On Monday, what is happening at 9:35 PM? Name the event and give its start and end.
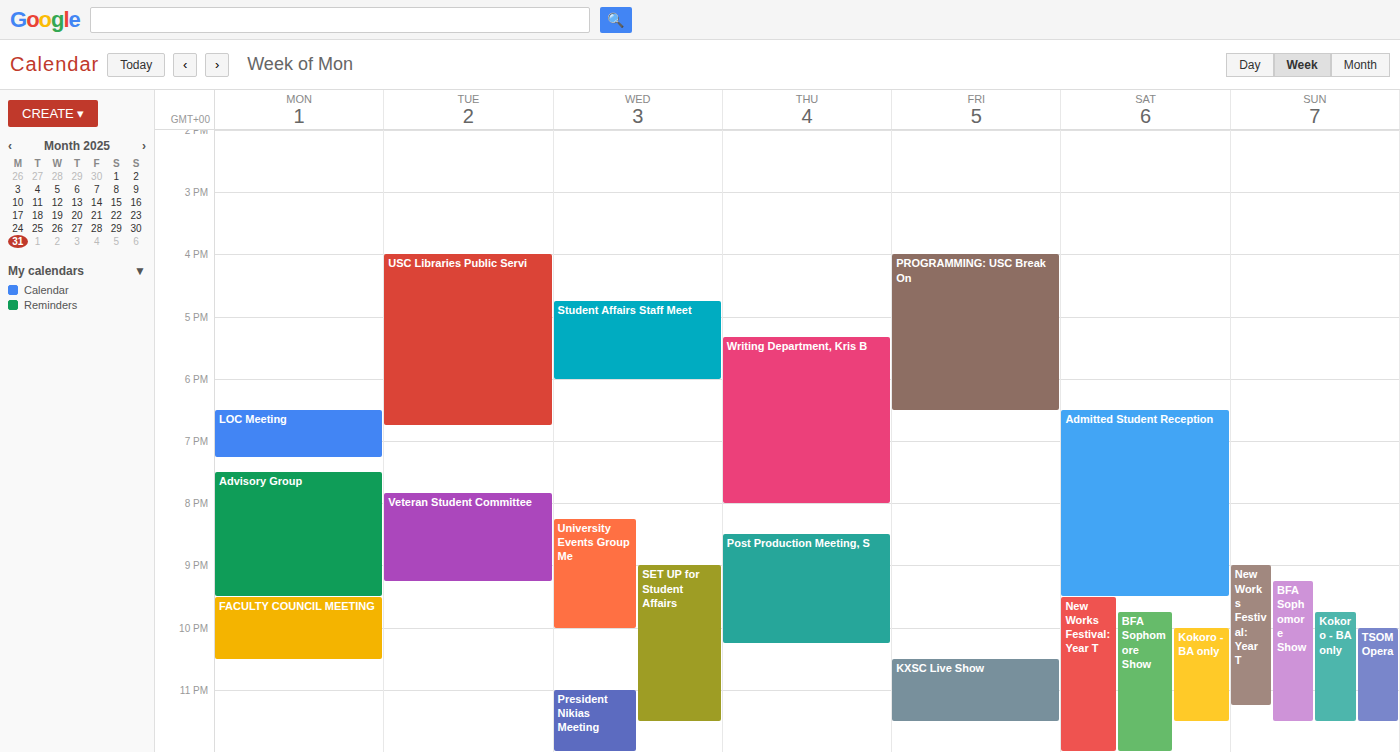
"FACULTY COUNCIL MEETING", 9:30 PM to 10:30 PM